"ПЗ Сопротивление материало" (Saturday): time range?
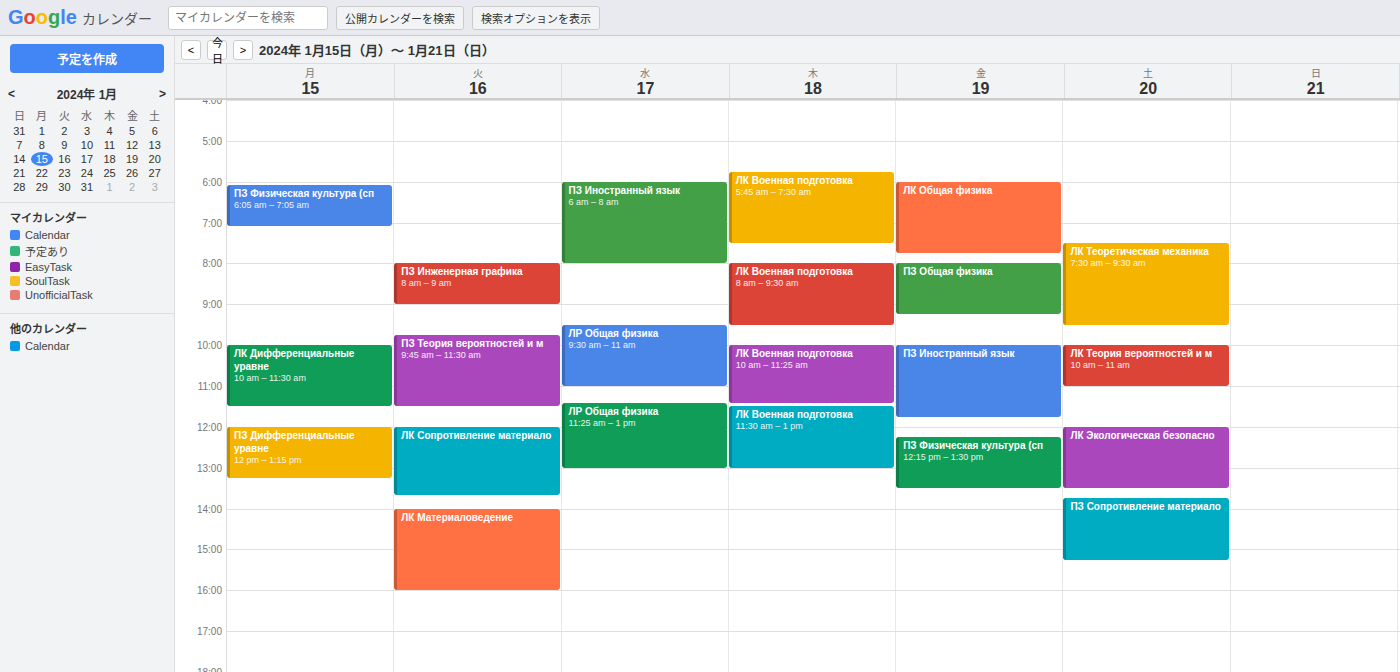
1:45 PM to 3:15 PM